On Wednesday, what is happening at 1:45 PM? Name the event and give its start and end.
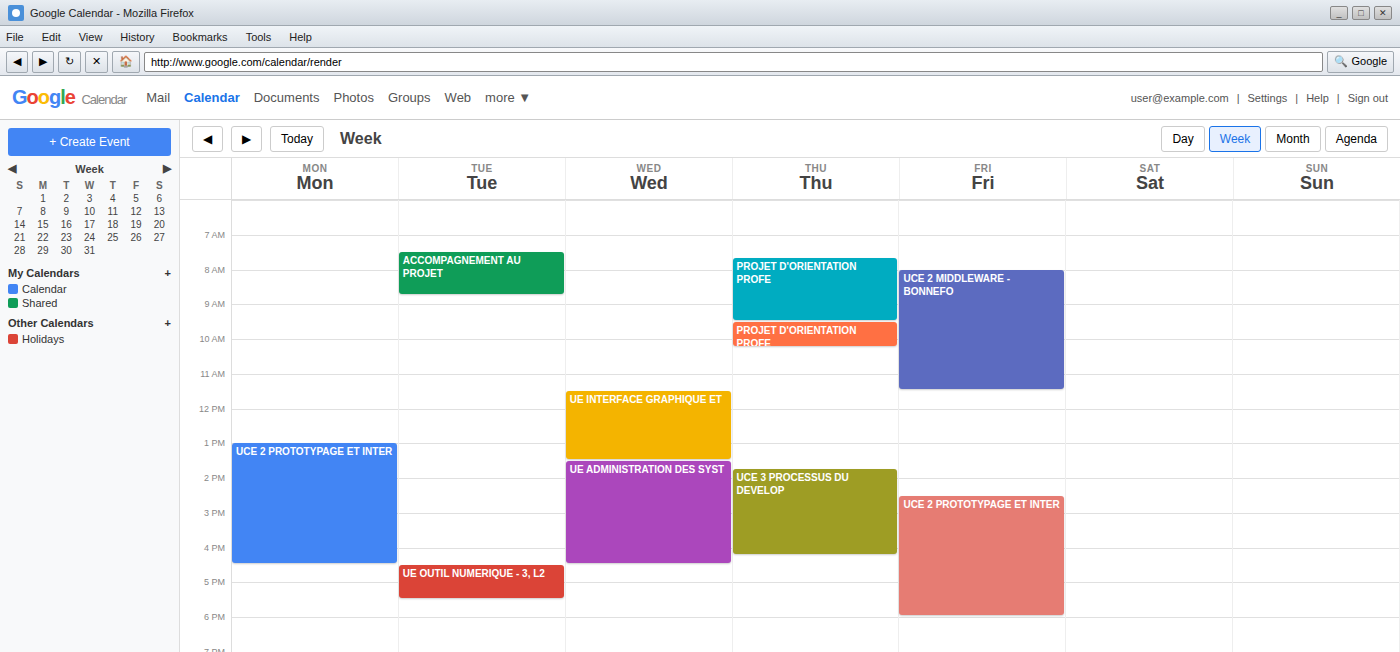
"UE ADMINISTRATION DES SYST", 1:30 PM to 4:30 PM